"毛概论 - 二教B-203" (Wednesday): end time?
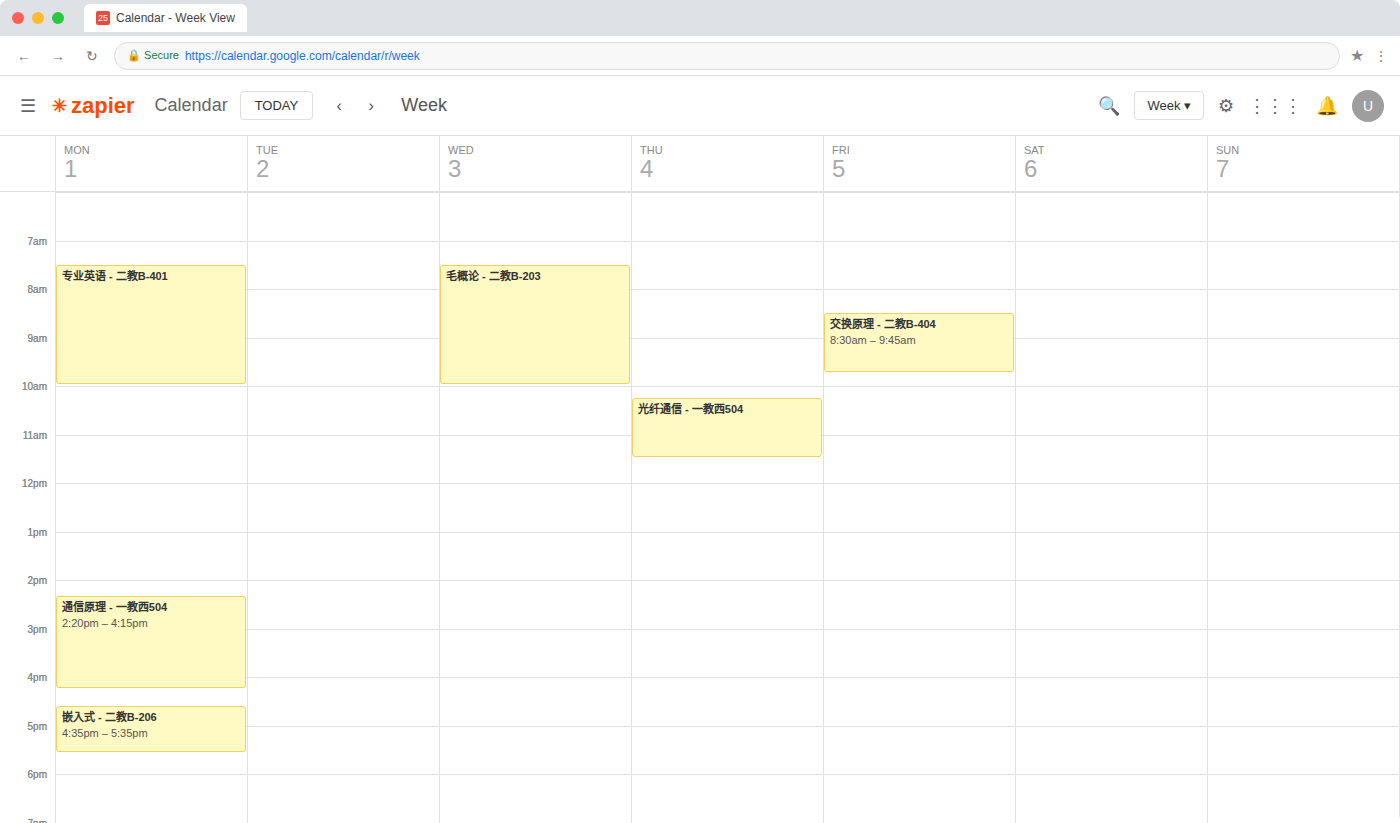
10:00